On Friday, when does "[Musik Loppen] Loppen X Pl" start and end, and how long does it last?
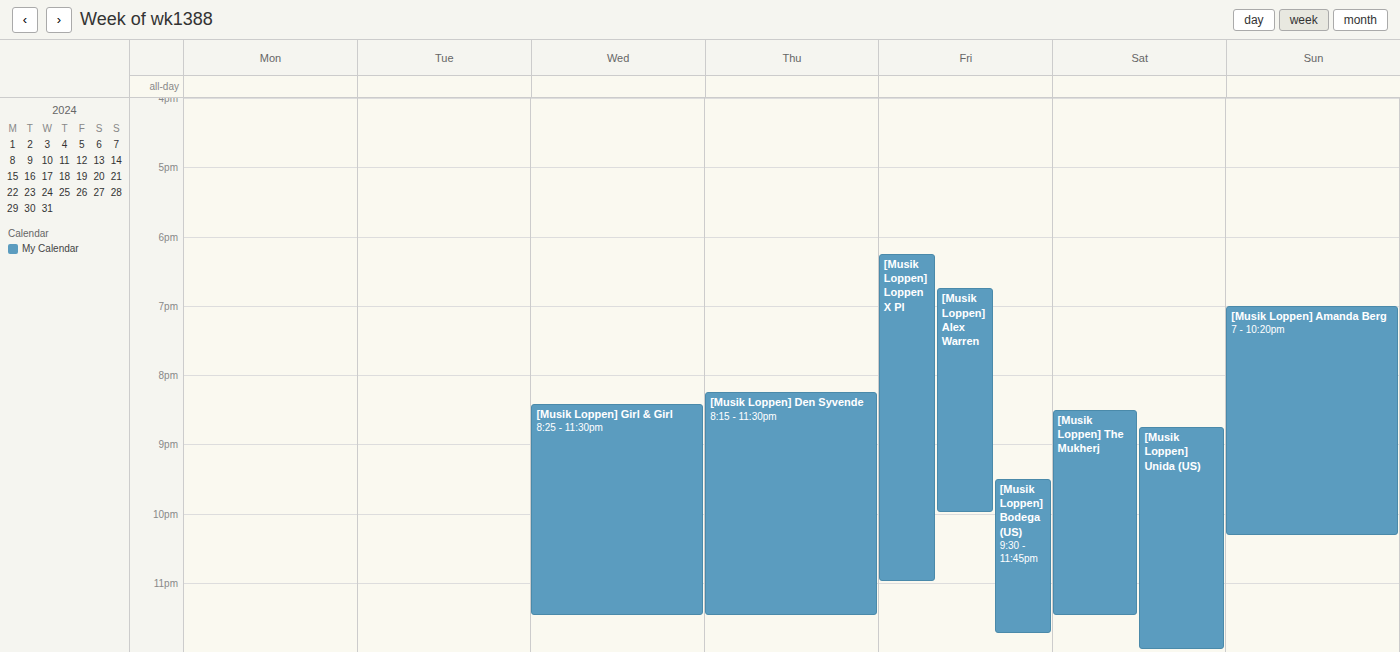
6:15 PM to 11:00 PM, 4 hours 45 minutes